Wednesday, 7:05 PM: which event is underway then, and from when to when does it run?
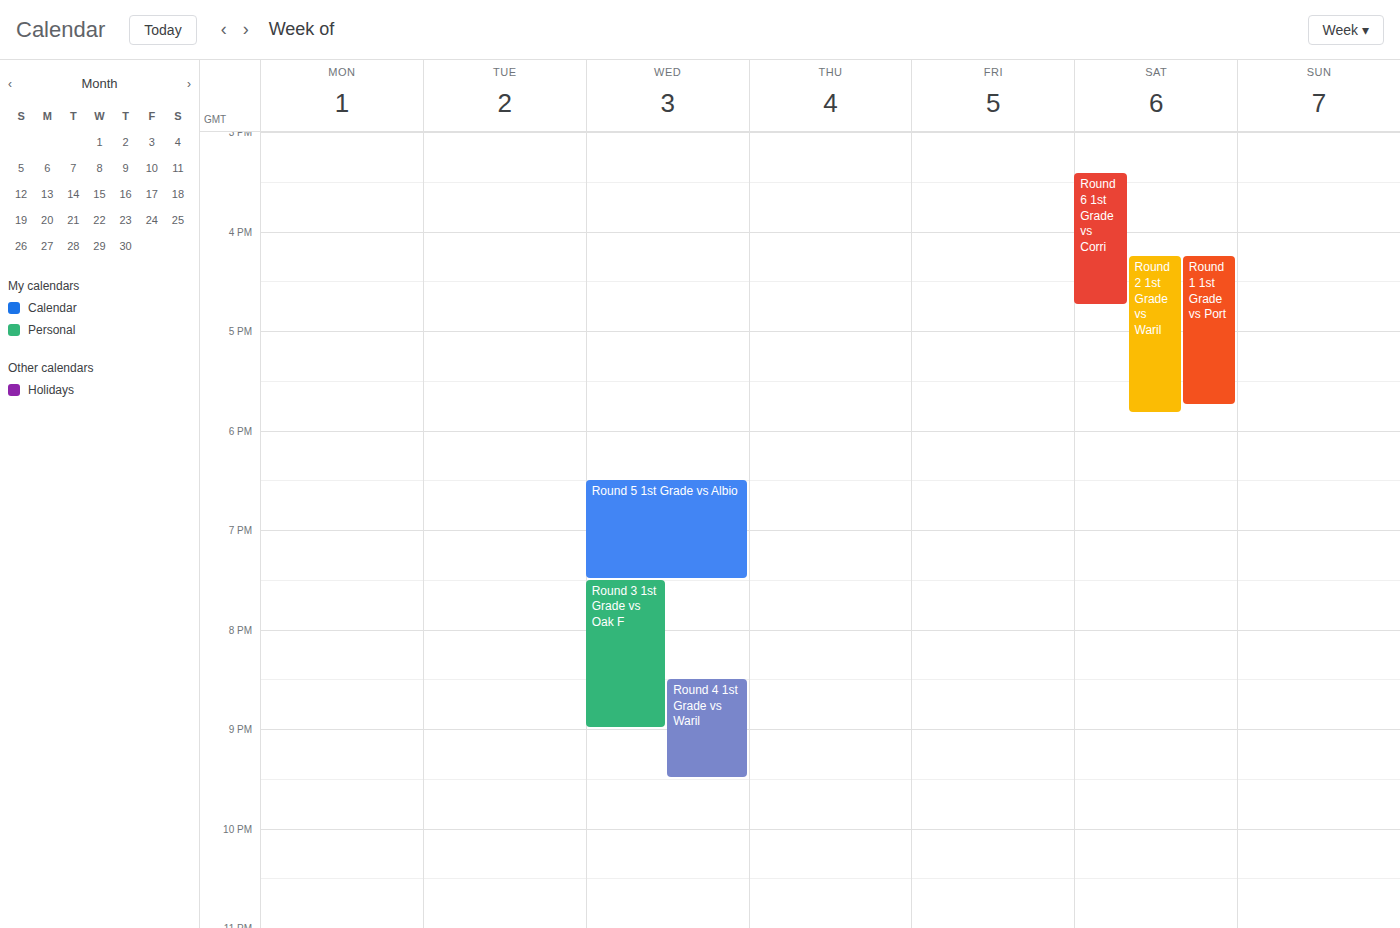
"Round 5 1st Grade vs Albio", 6:30 PM to 7:30 PM